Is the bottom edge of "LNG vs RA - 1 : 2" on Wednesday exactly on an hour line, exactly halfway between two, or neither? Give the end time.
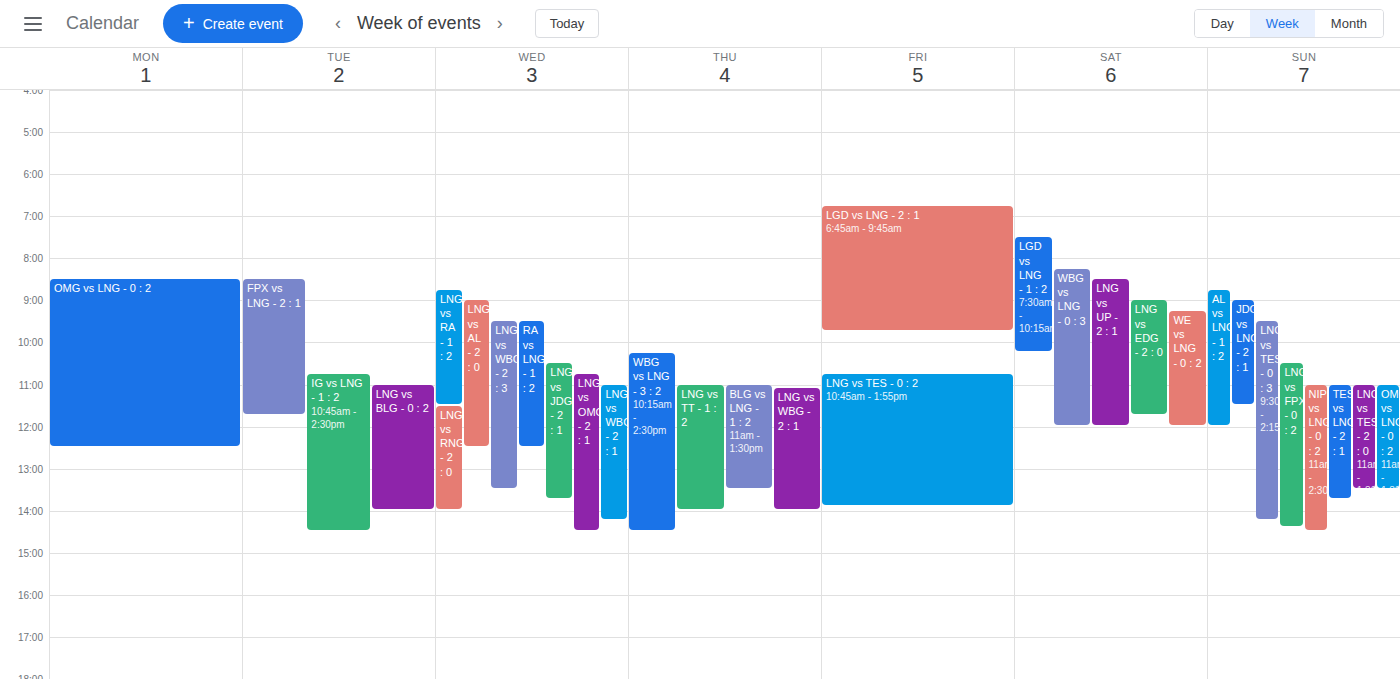
11:30 AM -- halfway between the 11 AM and 12 PM lines.